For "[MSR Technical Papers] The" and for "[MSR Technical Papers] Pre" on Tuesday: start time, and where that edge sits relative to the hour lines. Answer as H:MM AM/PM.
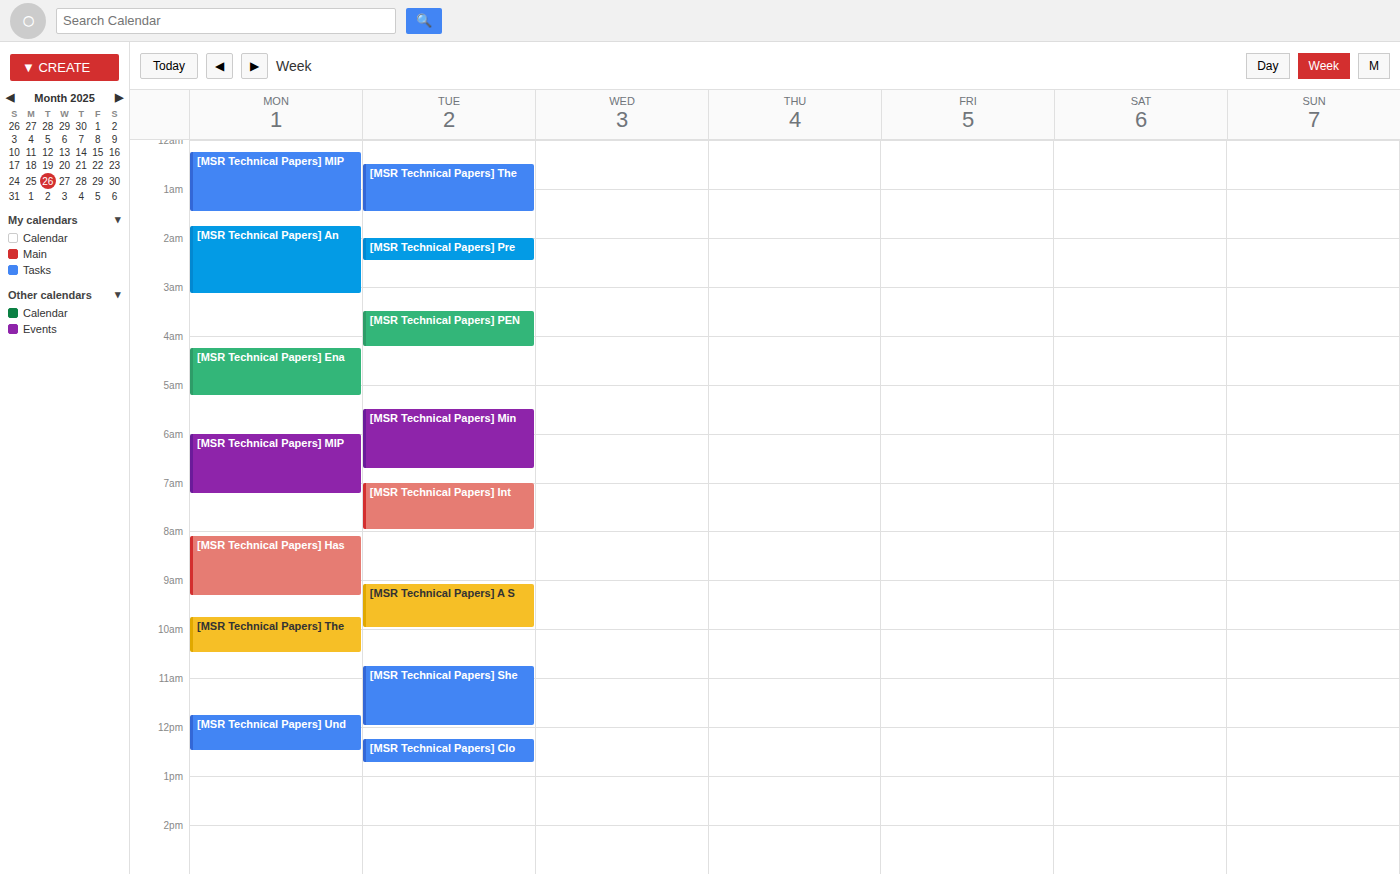
"[MSR Technical Papers] The": 12:30 AM, halfway between the 12 AM and 1 AM lines. "[MSR Technical Papers] Pre": 2:00 AM, exactly on the 2 AM line.